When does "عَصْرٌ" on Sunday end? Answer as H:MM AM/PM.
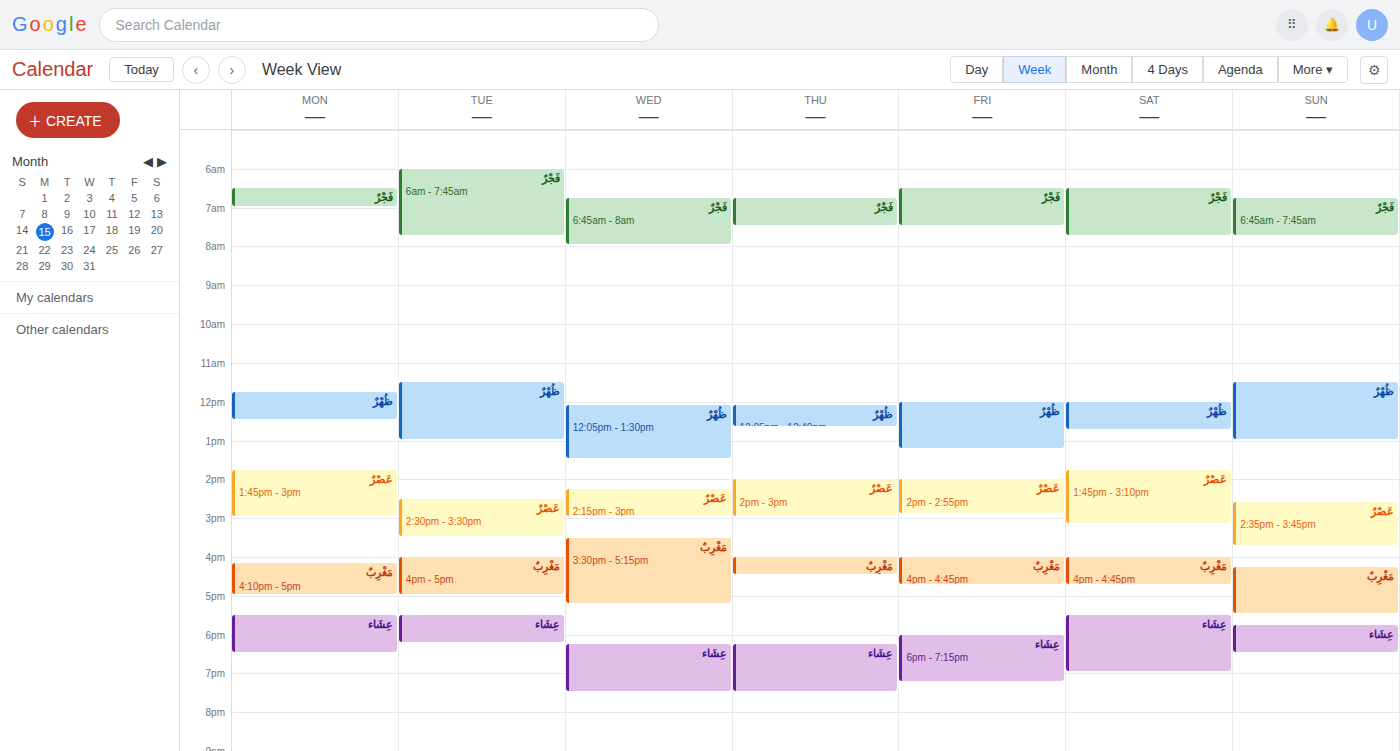
3:45 PM